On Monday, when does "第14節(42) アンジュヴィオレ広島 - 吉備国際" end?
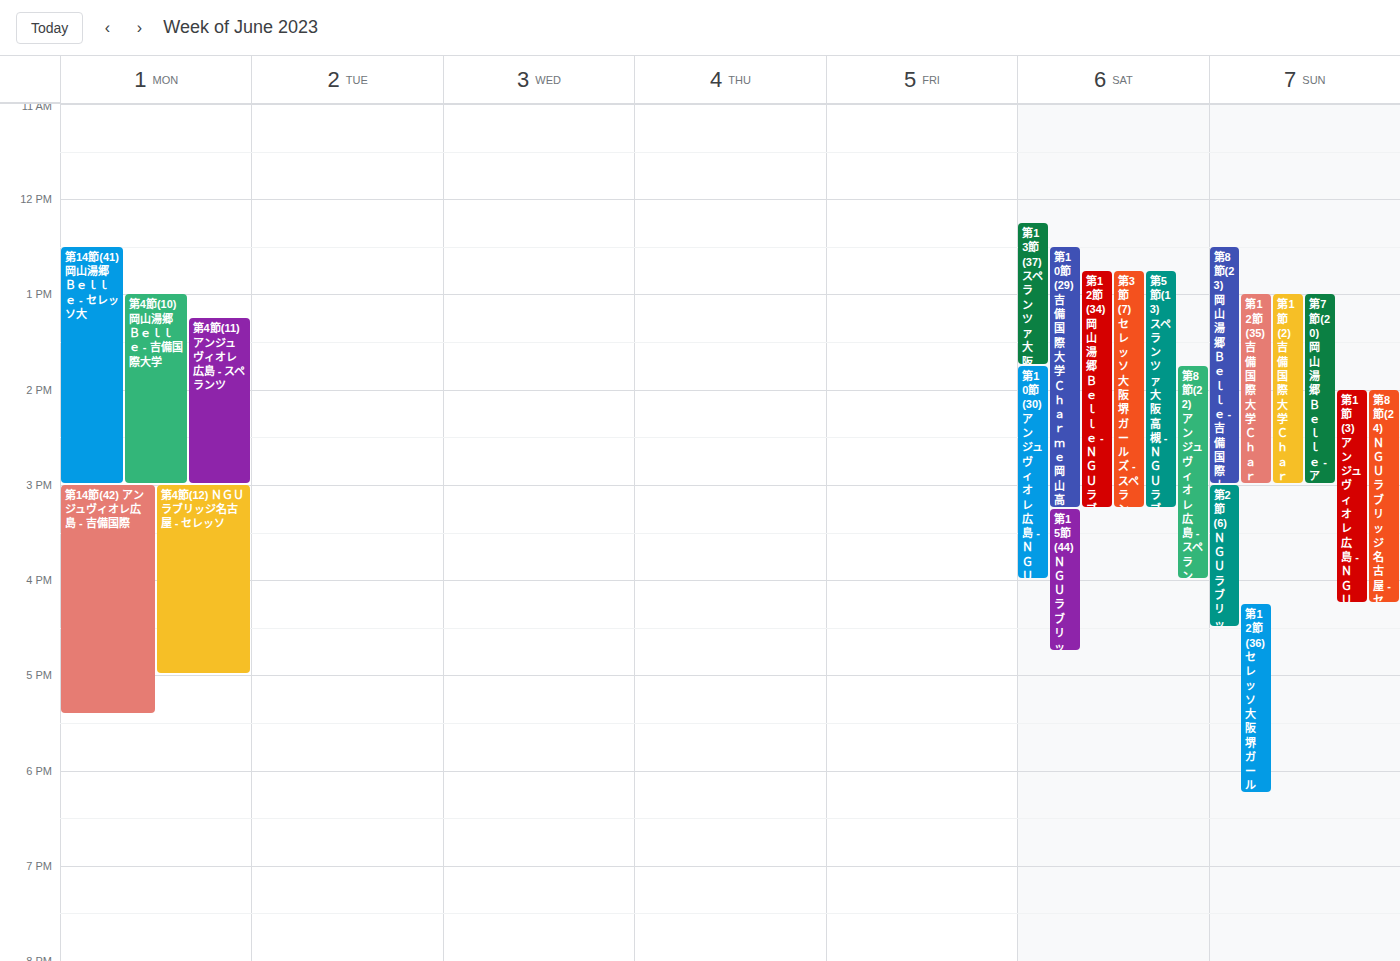
5:25 PM